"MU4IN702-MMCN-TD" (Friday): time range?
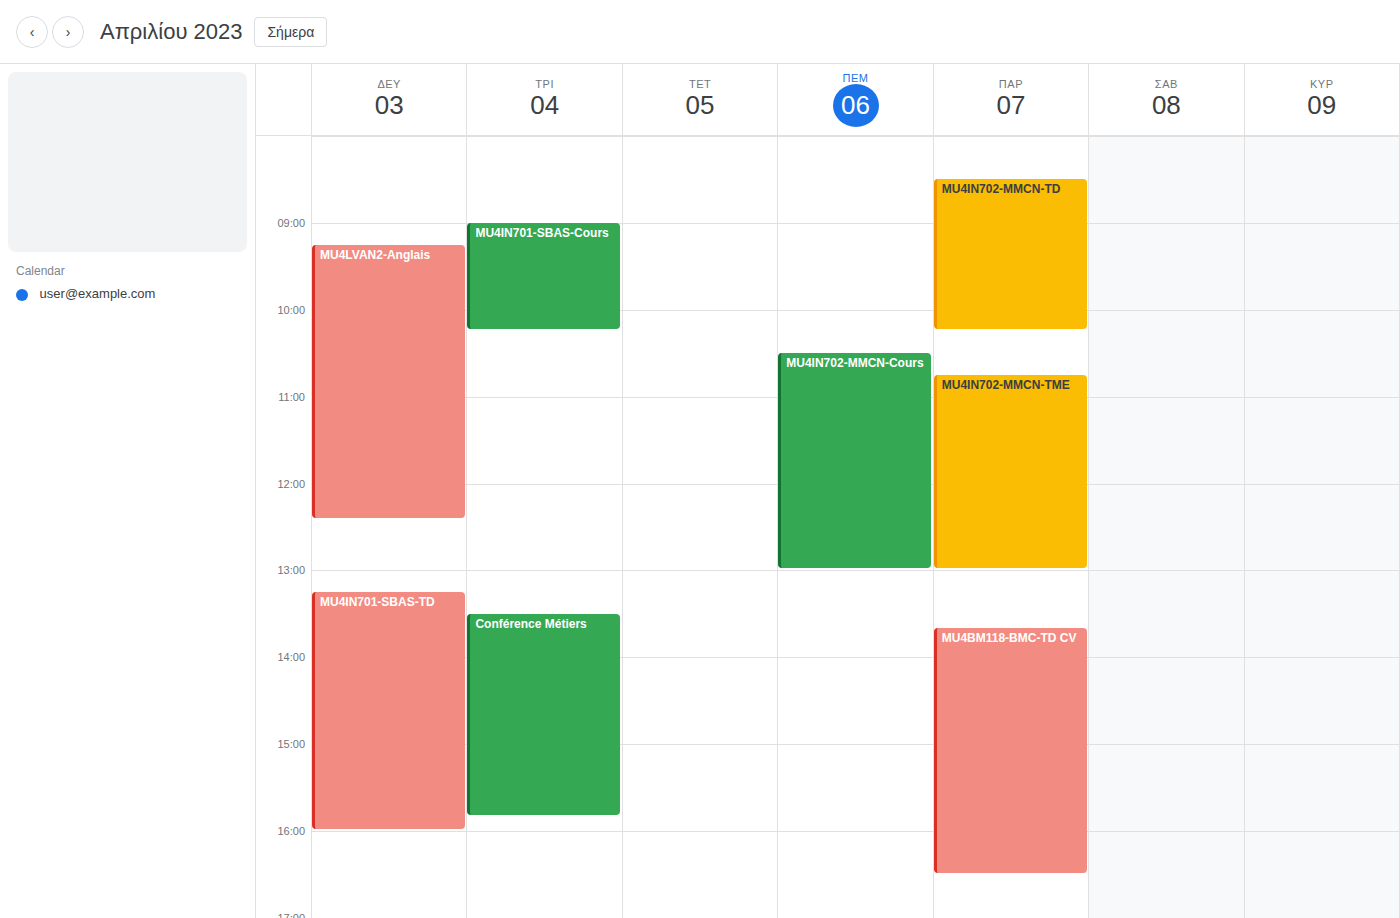
8:30 AM to 10:15 AM